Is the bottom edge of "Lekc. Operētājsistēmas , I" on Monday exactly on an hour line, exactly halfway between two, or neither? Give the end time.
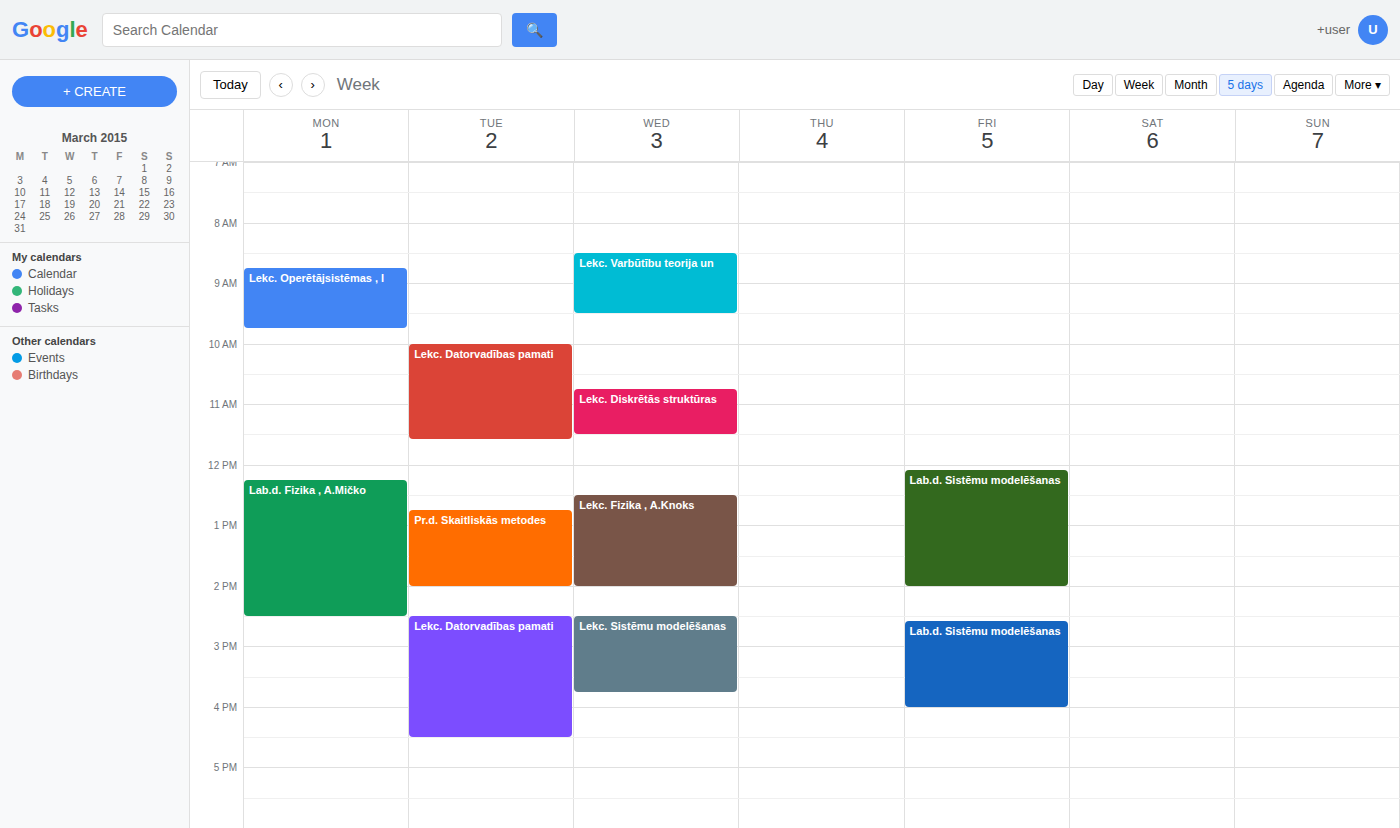
9:45 AM -- neither: three quarters of the way from the 9 AM line to the 10 AM line.